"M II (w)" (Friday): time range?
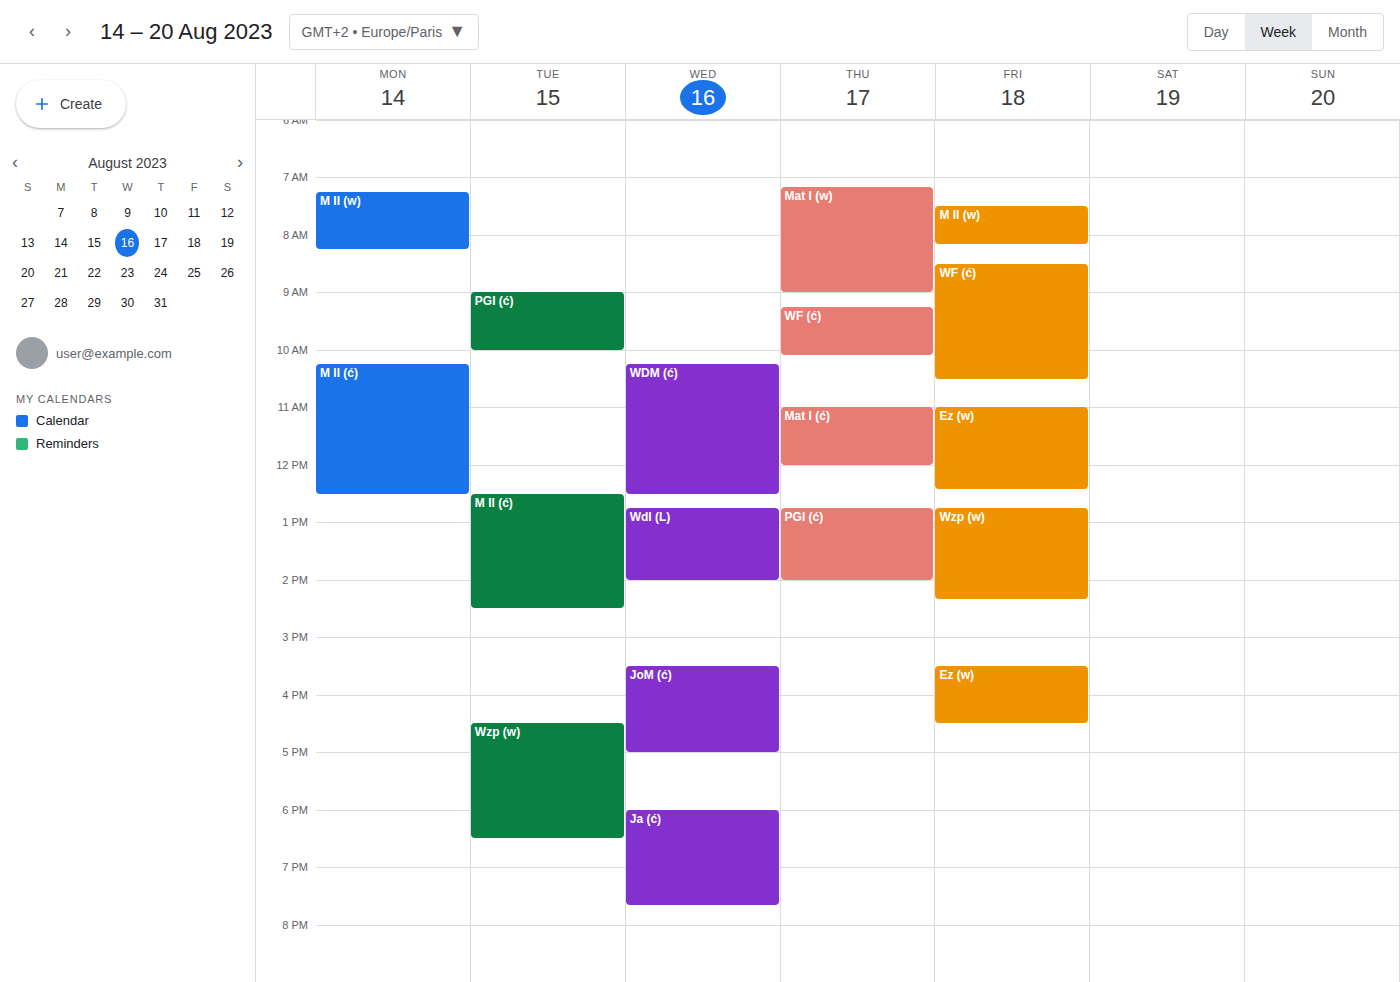
7:30 AM to 8:10 AM